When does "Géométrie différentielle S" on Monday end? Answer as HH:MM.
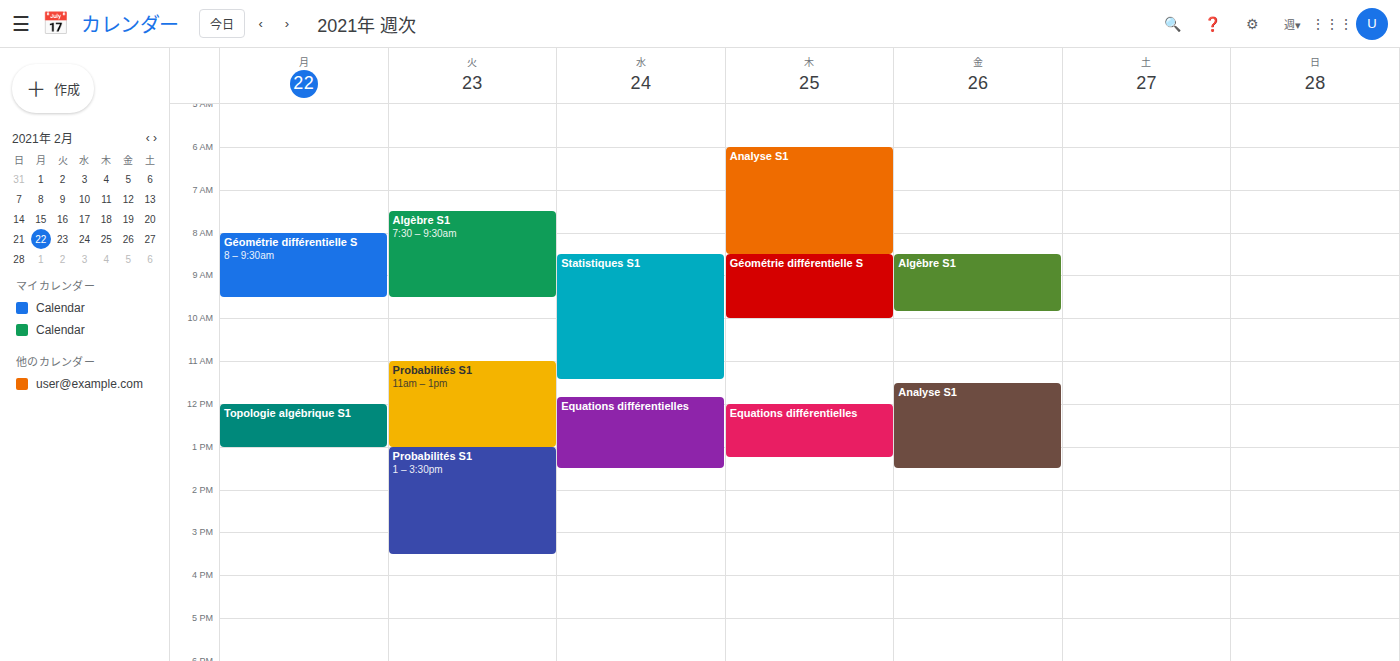
09:30